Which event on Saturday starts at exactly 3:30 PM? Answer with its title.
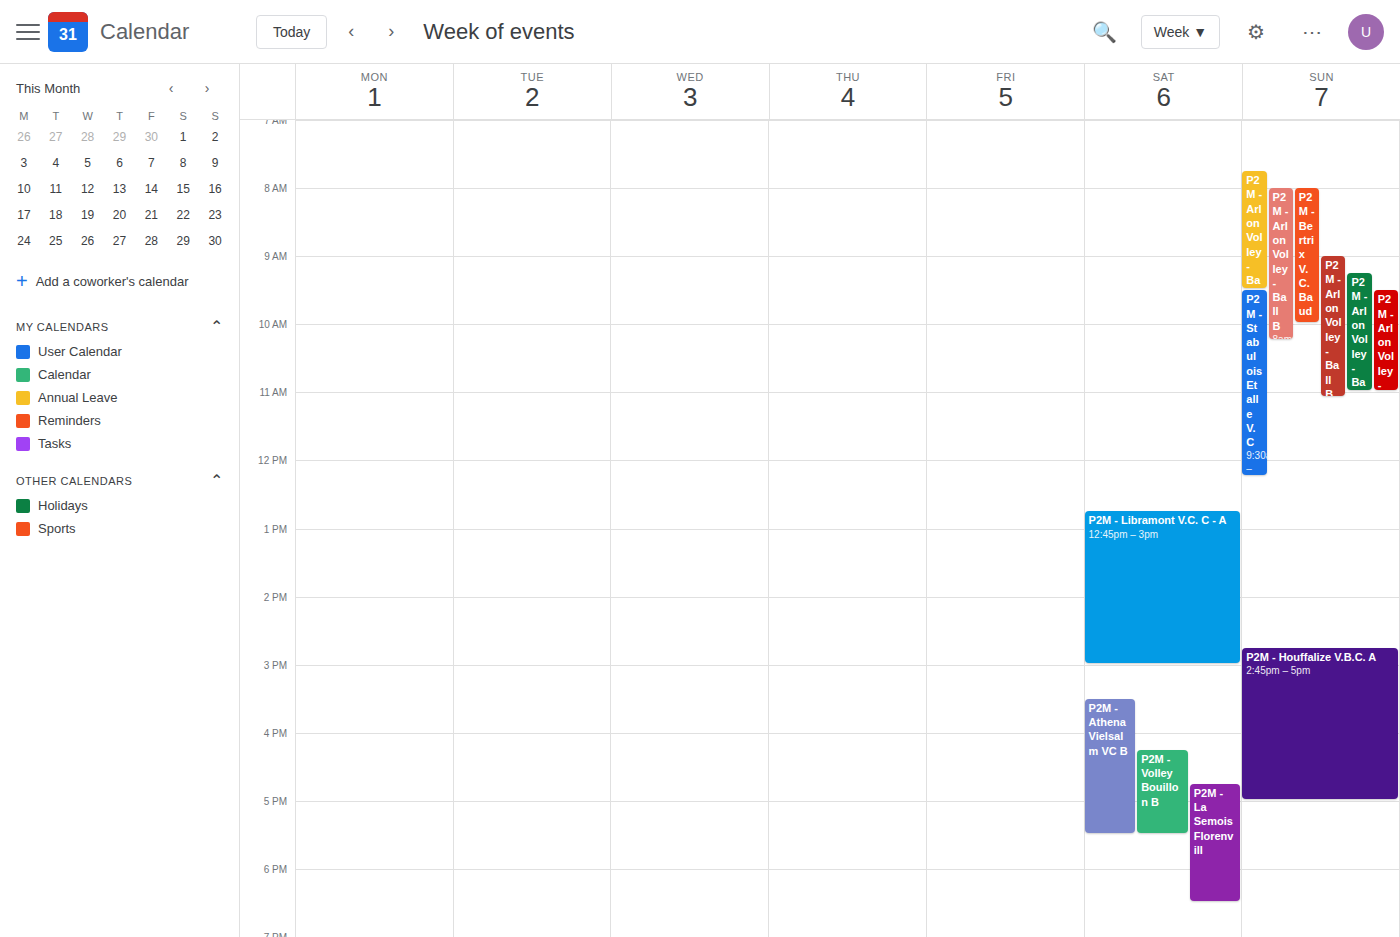
"P2M - Athena Vielsalm VC B"